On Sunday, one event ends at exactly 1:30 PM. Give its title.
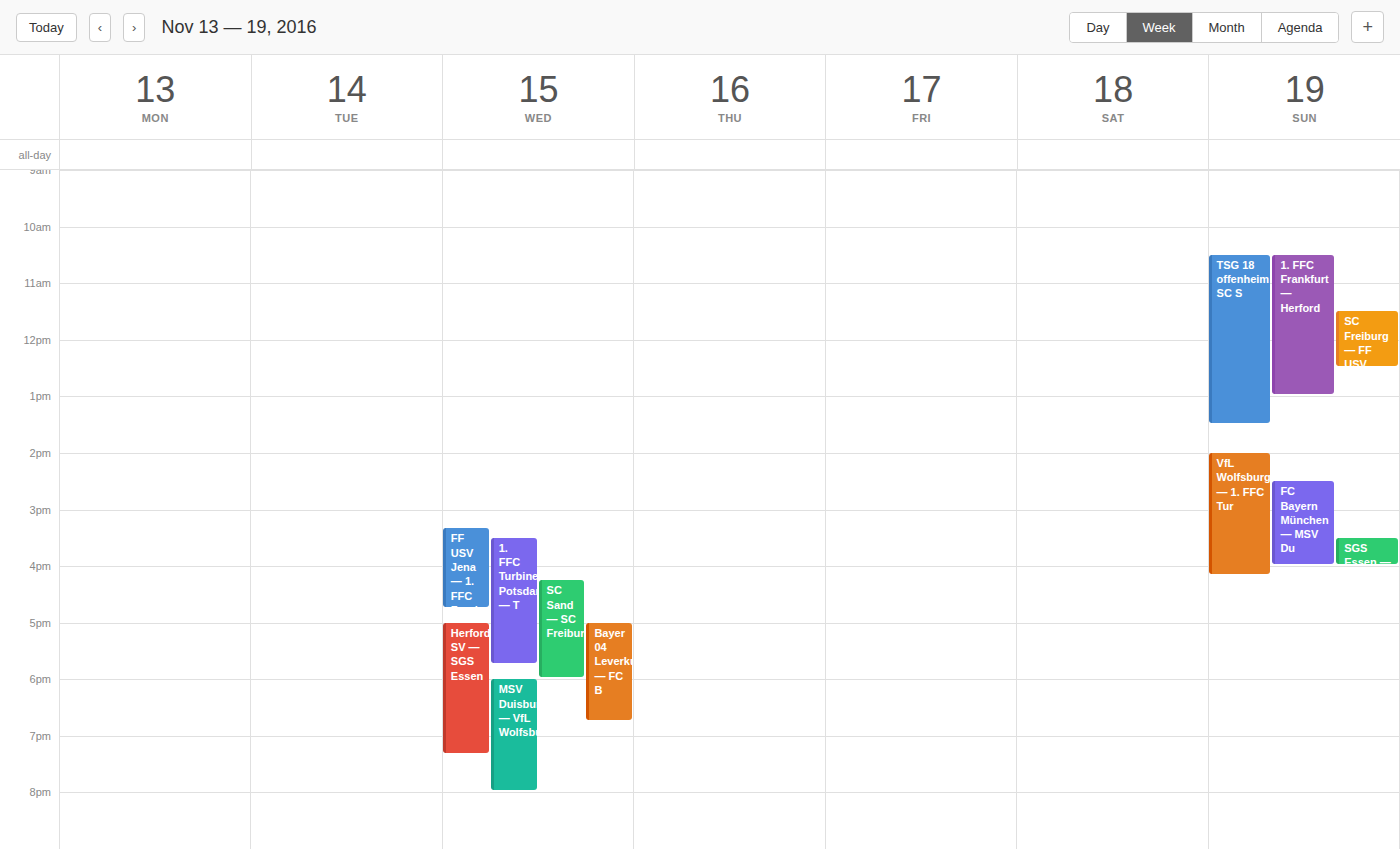
"TSG 18 offenheim SC S"